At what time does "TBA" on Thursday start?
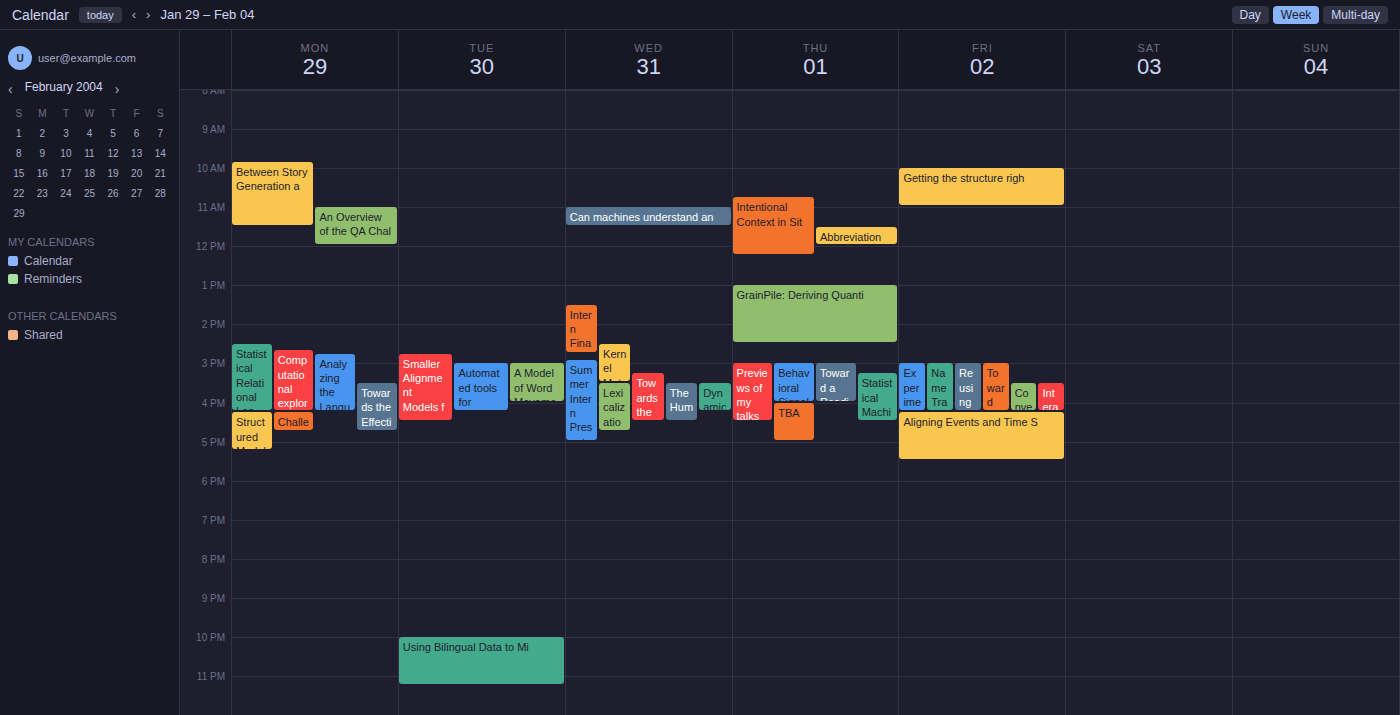
4:00 PM